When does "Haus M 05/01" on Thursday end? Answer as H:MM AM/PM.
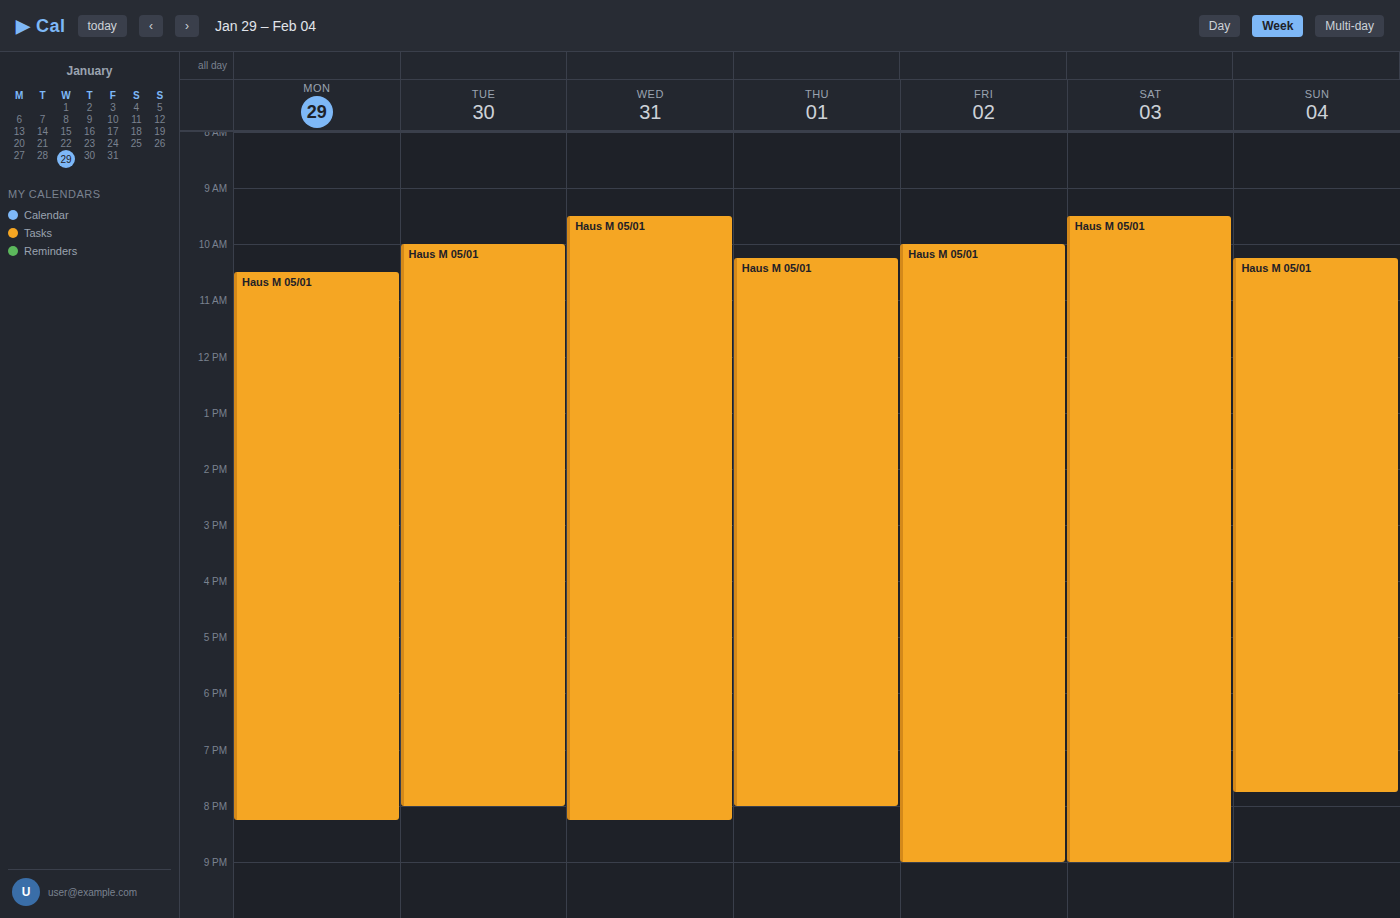
8:00 PM